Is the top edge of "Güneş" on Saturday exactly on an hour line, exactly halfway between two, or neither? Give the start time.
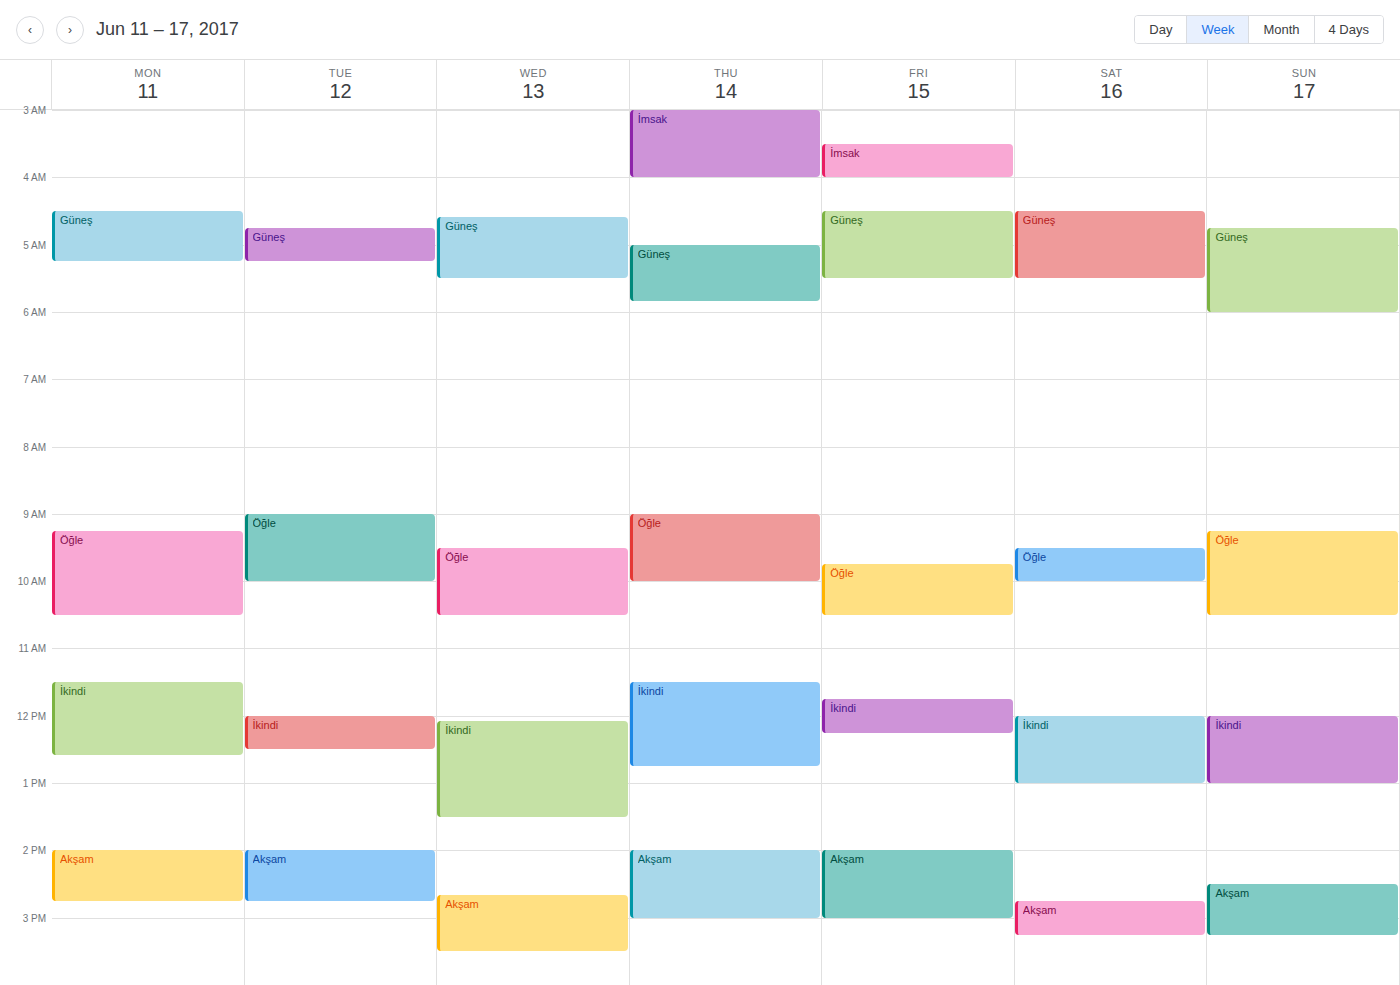
4:30 AM -- halfway between the 4 AM and 5 AM lines.